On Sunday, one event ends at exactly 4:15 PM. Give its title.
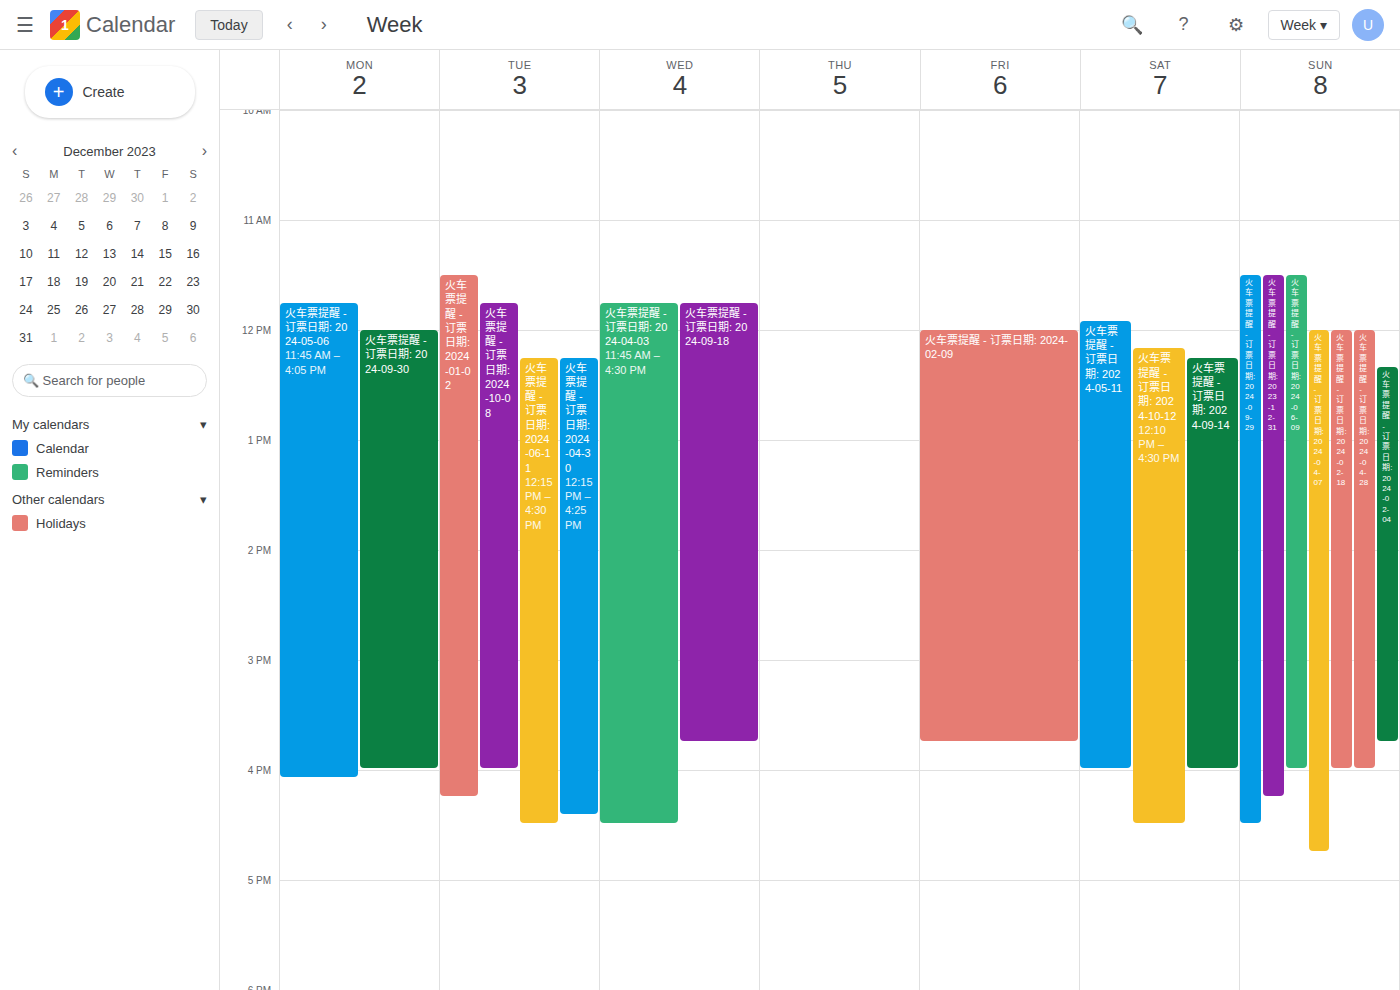
"火车票提醒 - 订票日期: 2023-12-31"